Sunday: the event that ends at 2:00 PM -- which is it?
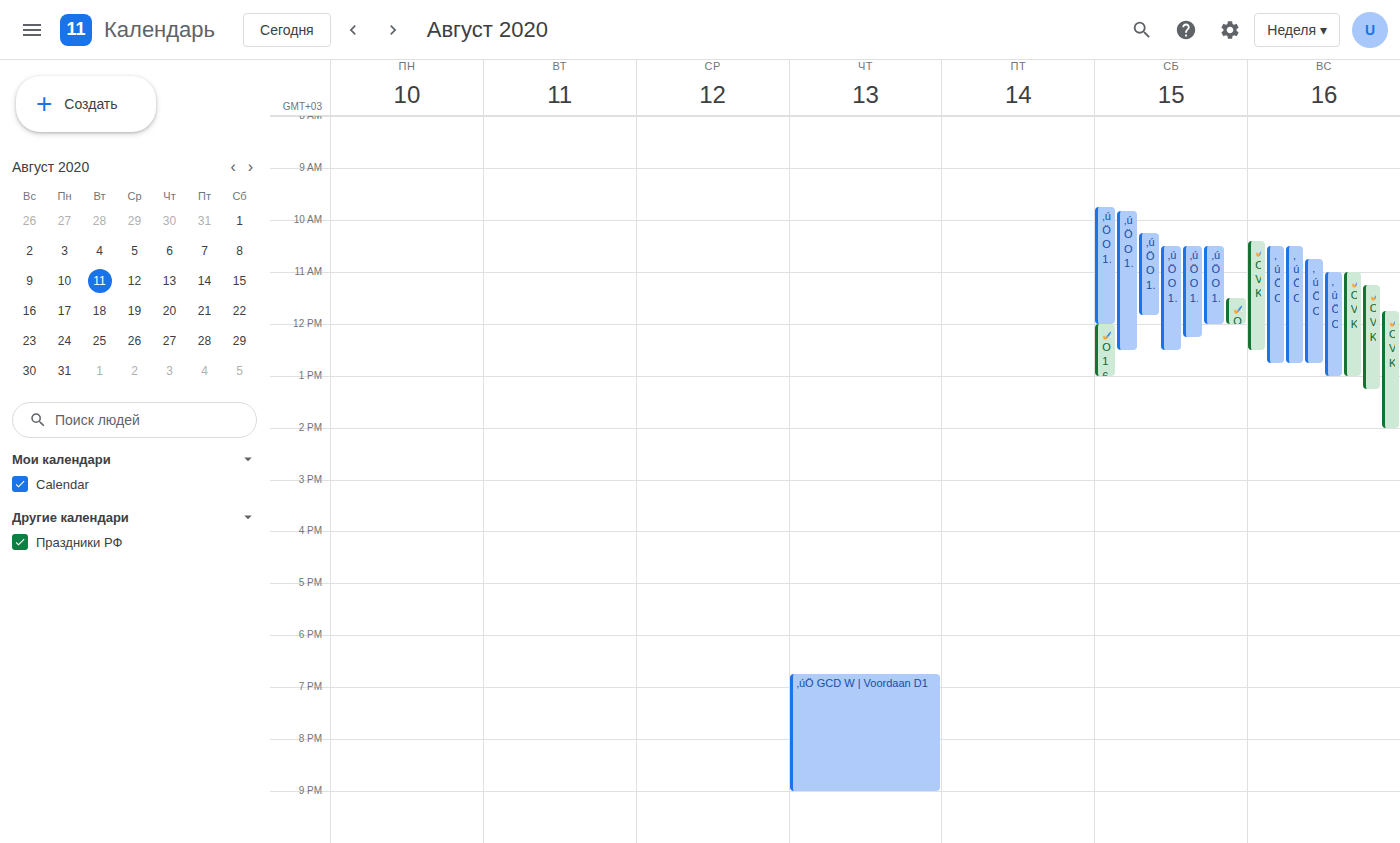
"🏑 OVK W | Houten D1 - Gooi"